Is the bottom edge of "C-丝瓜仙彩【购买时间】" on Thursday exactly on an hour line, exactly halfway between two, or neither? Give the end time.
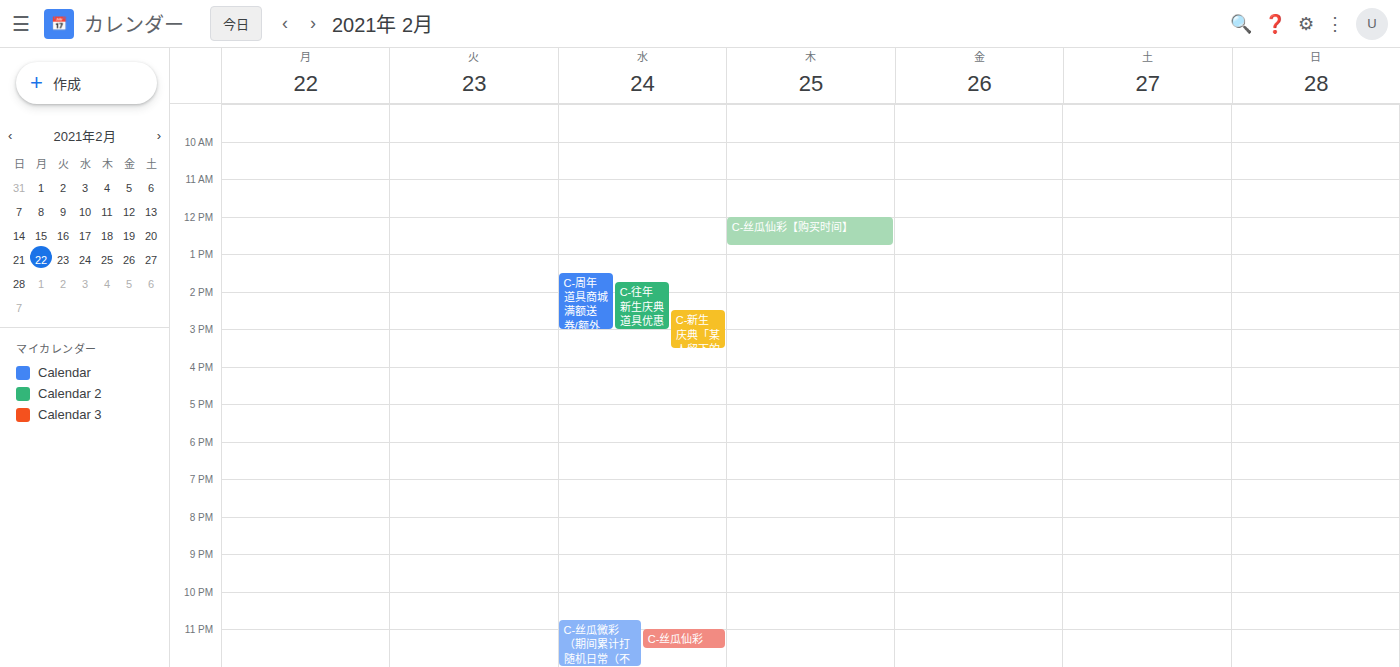
12:45 -- neither: three quarters of the way from the 12:00 line to the 13:00 line.